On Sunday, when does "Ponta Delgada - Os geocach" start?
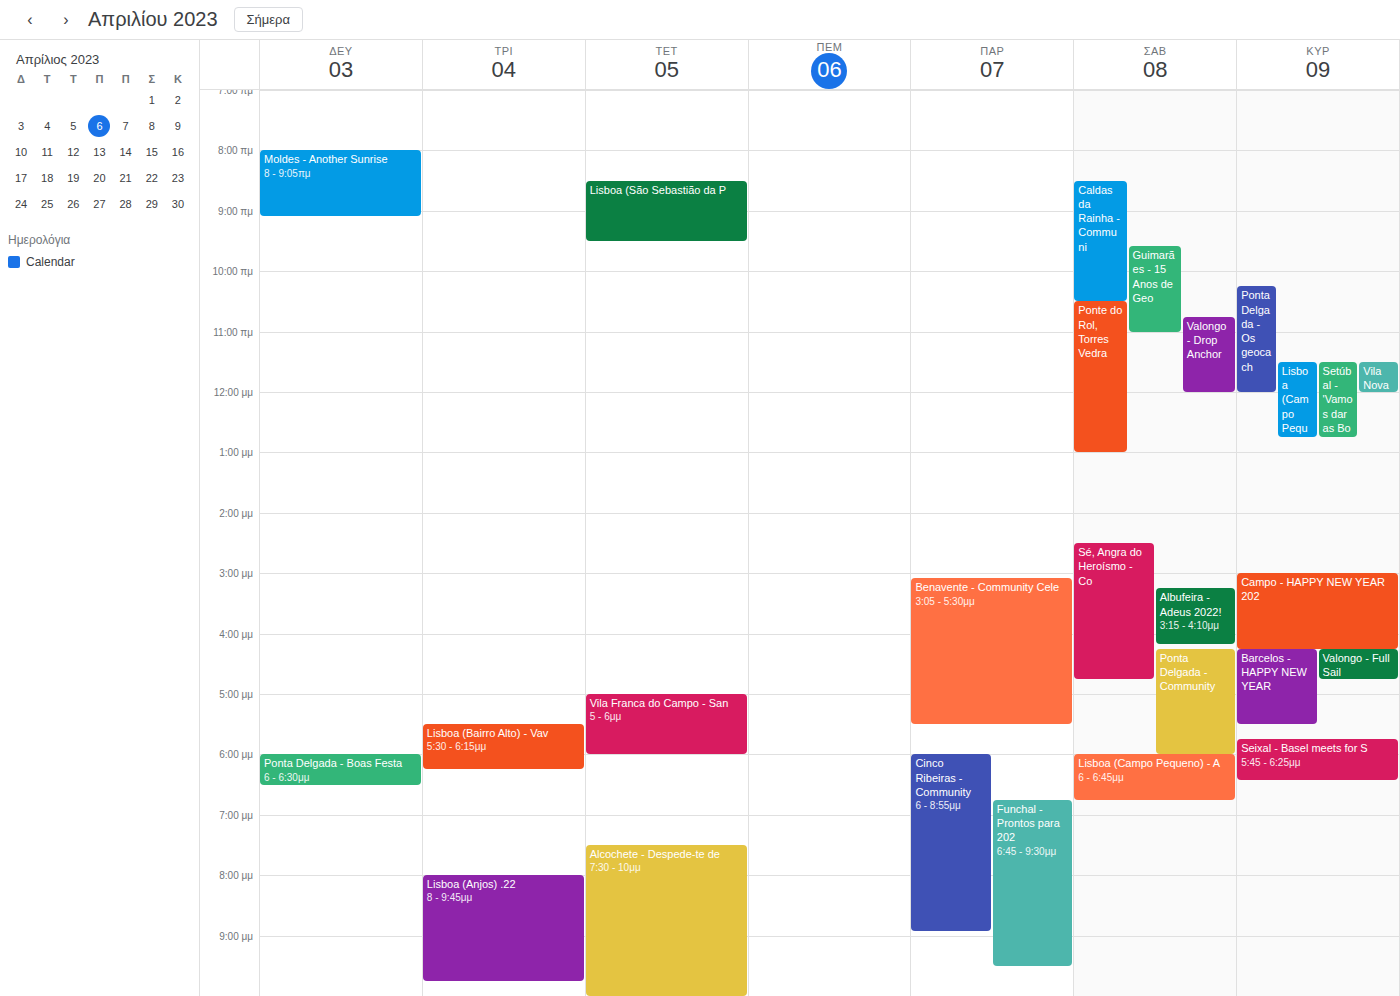
10:15